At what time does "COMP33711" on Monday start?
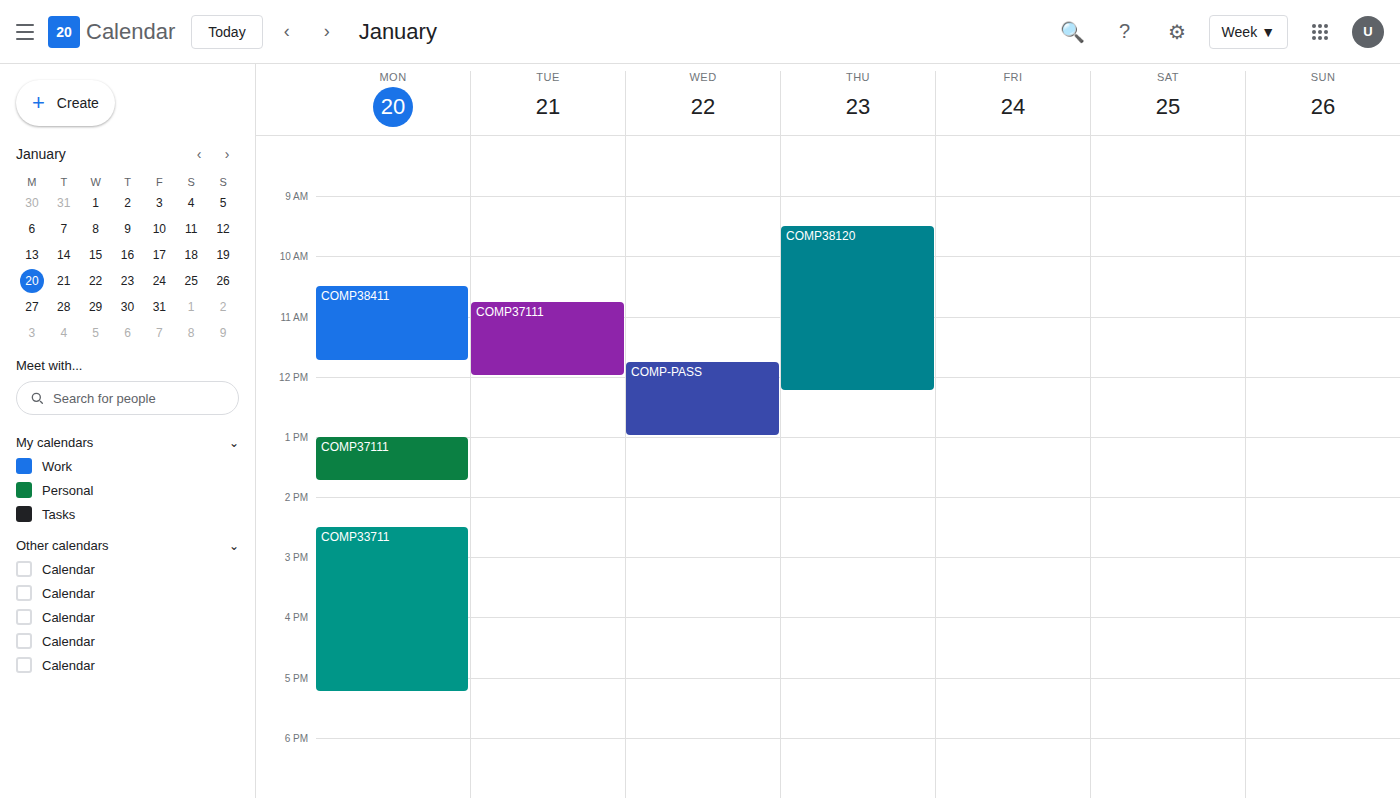
2:30 PM